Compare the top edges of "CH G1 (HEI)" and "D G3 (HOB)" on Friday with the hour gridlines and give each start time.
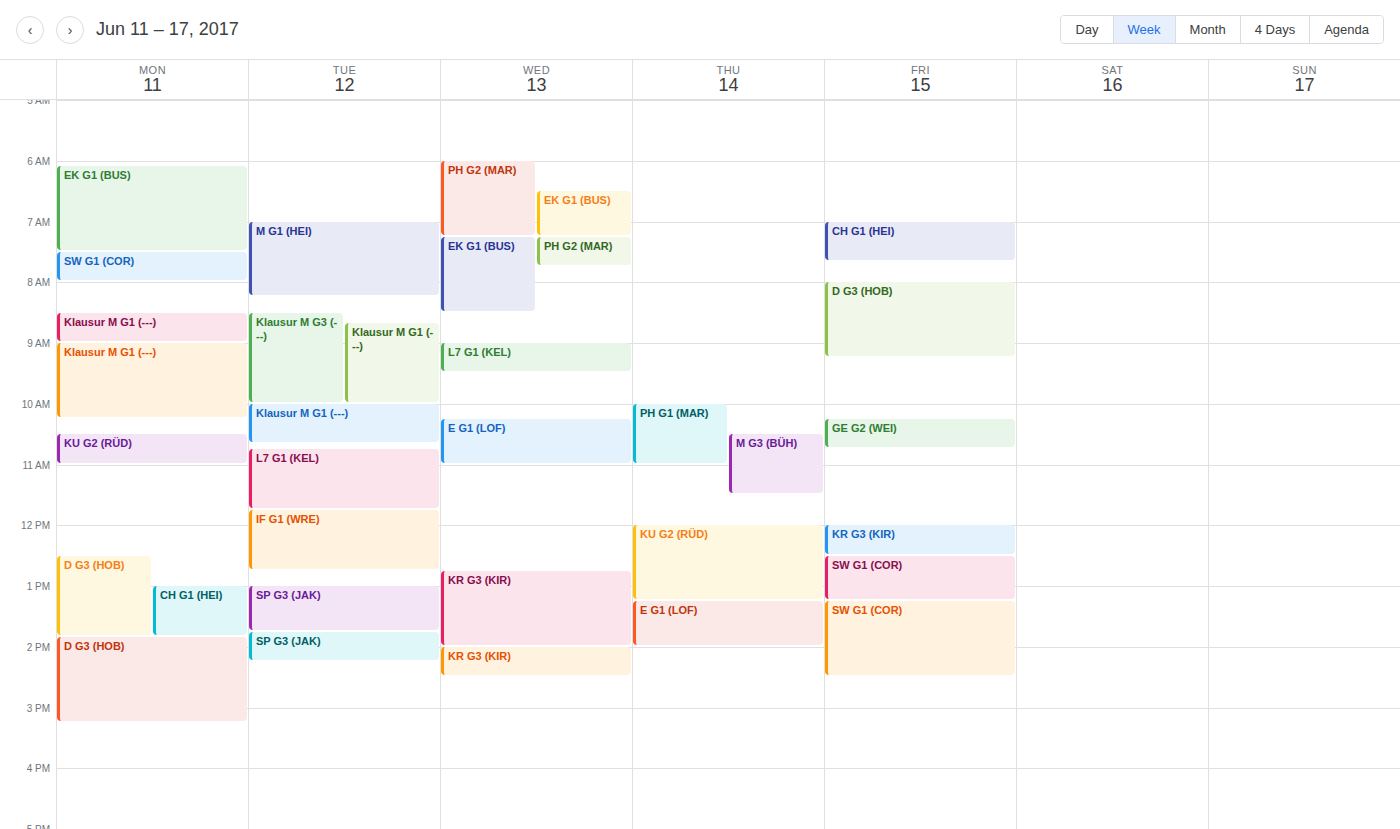
"CH G1 (HEI)": 7:00 AM, exactly on the 7 AM line. "D G3 (HOB)": 8:00 AM, exactly on the 8 AM line.